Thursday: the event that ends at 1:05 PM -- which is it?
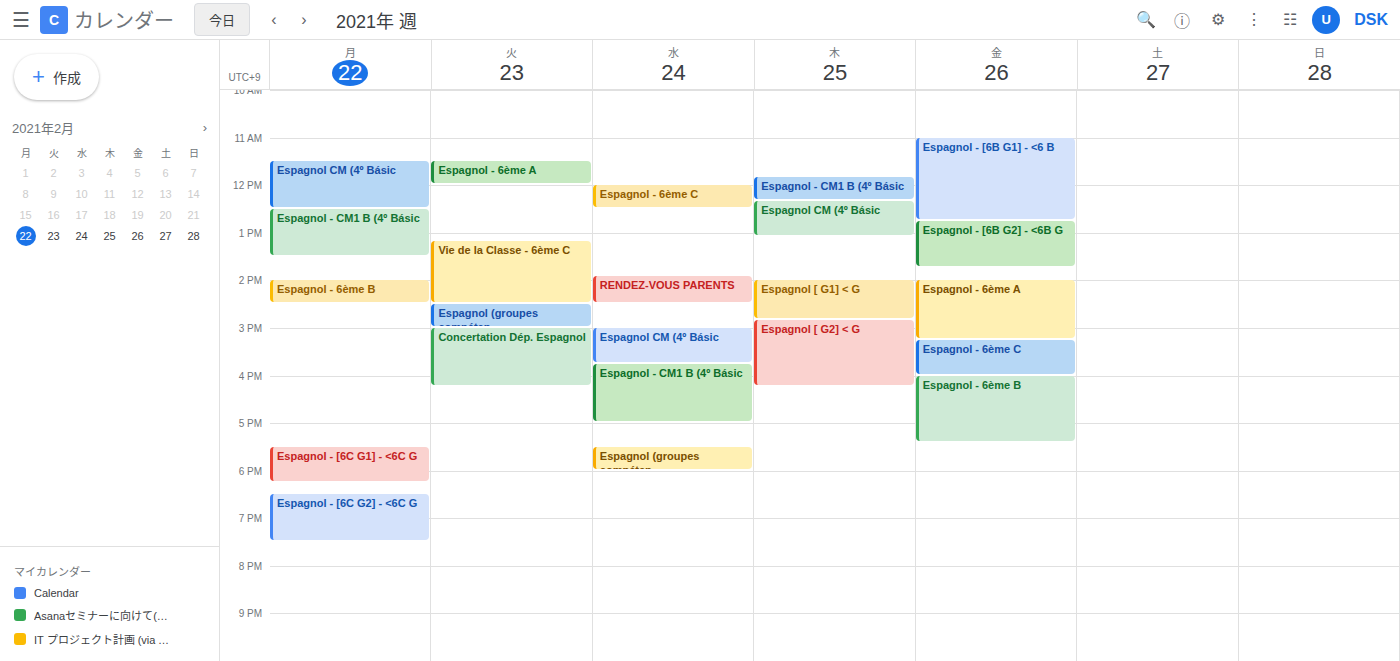
"Espagnol CM (4º Básic"